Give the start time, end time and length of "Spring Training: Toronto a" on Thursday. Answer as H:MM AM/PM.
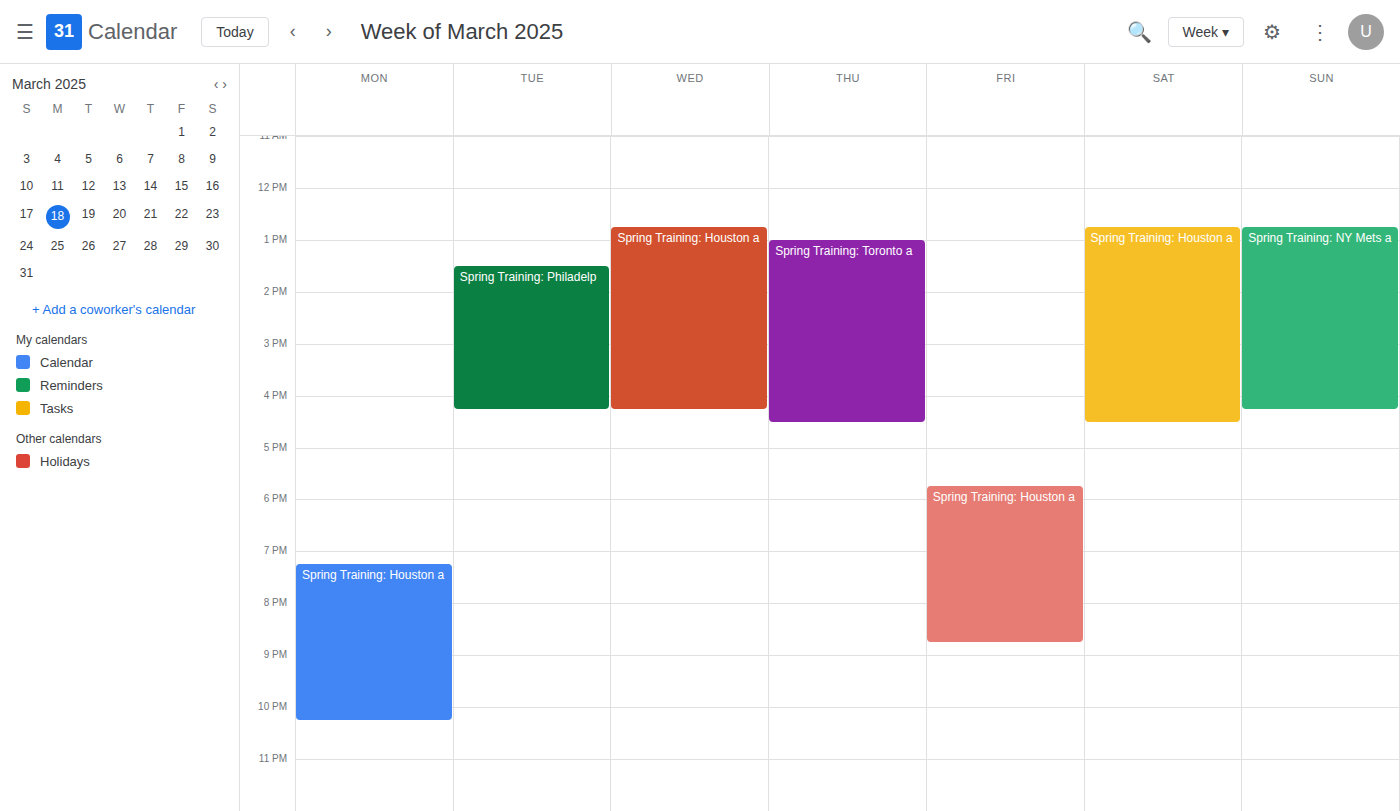
1:00 PM to 4:30 PM, 3 hours 30 minutes